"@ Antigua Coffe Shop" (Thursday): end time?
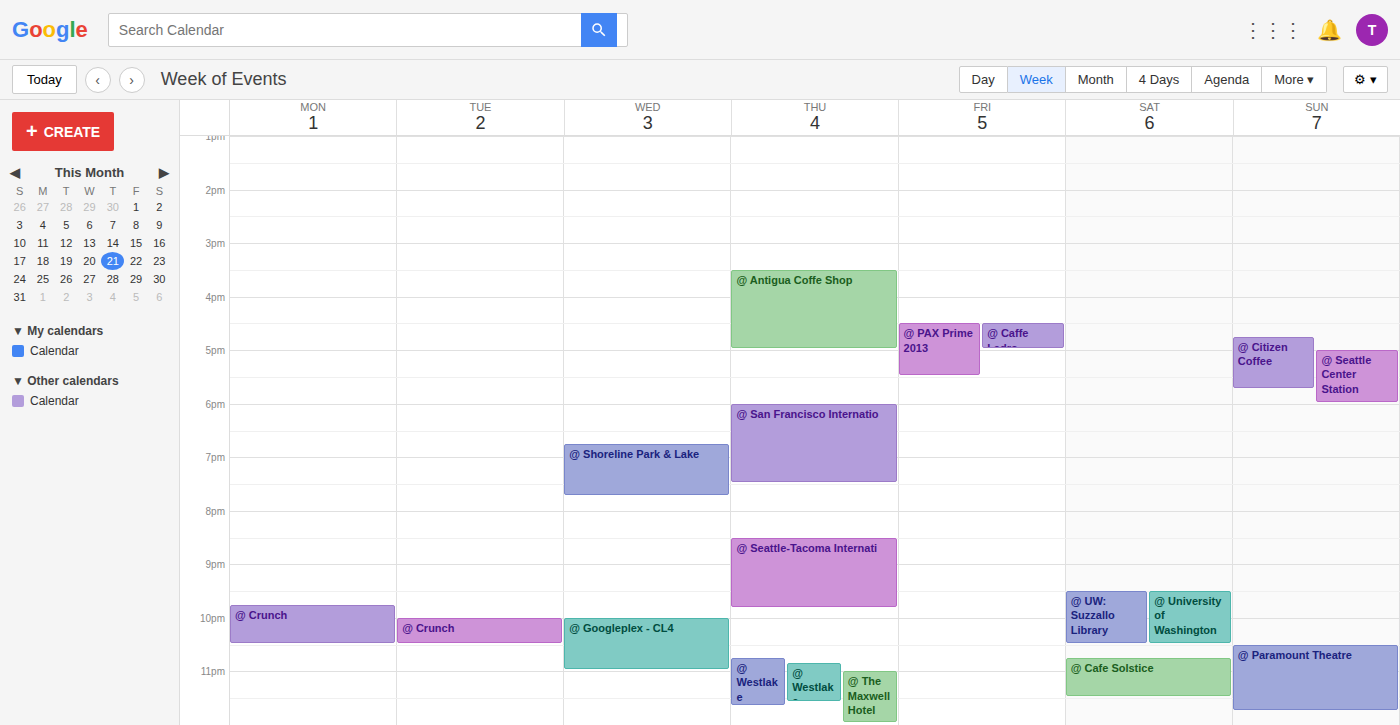
5:00 PM